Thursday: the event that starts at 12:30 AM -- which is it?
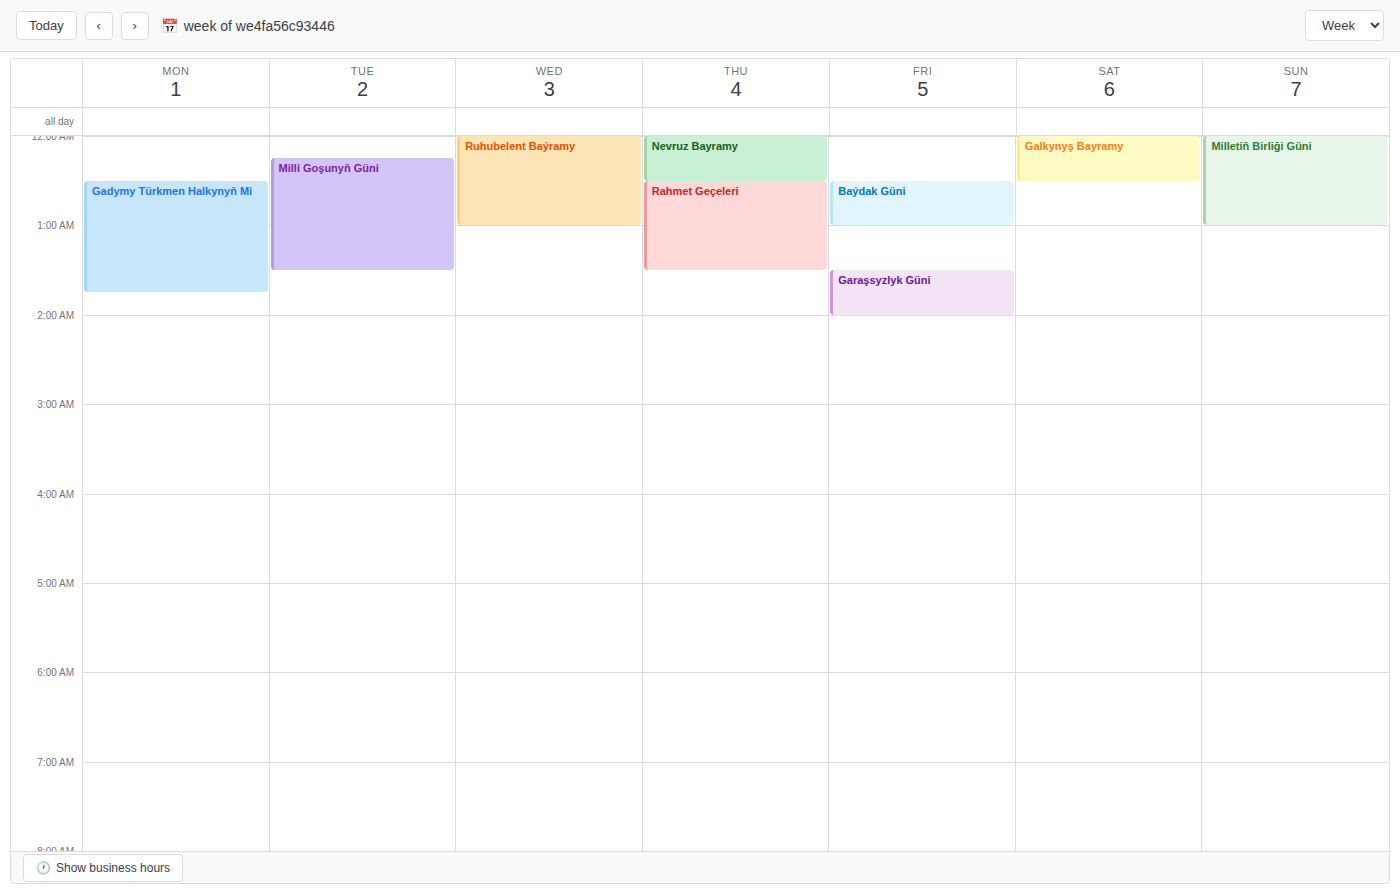
"Rahmet Geçeleri"